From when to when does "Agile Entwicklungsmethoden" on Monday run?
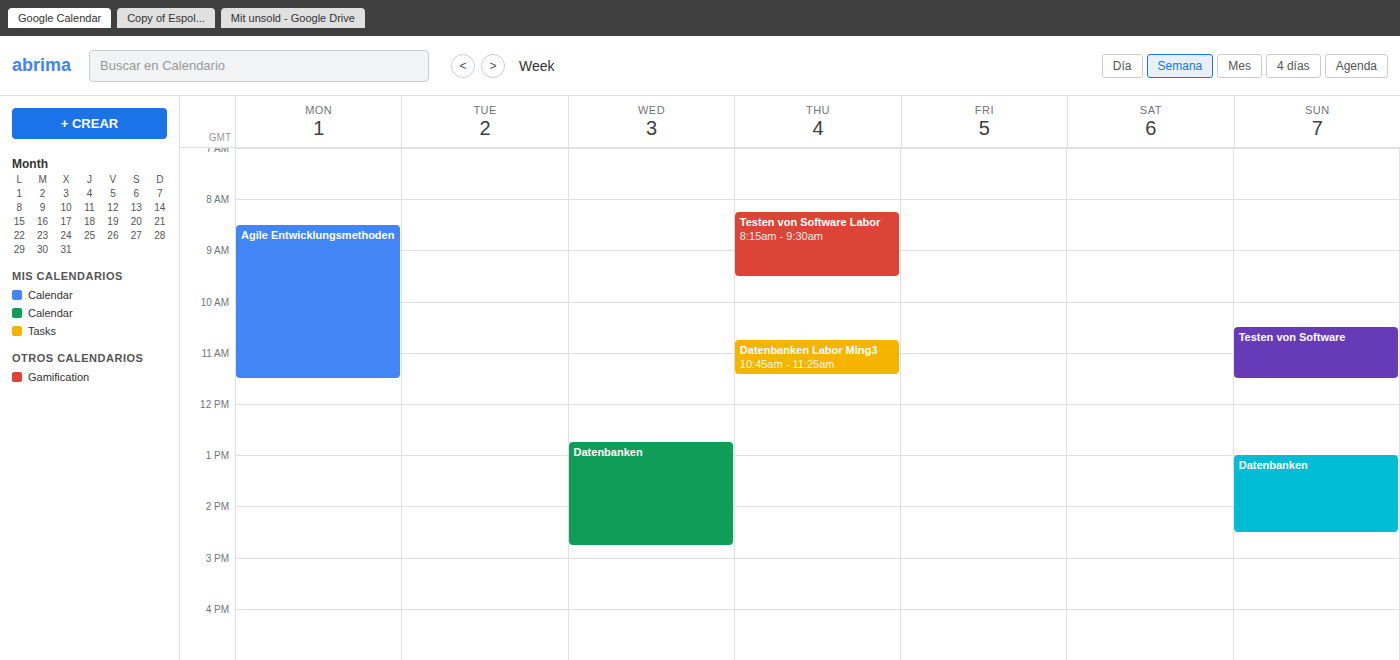
8:30 AM to 11:30 AM